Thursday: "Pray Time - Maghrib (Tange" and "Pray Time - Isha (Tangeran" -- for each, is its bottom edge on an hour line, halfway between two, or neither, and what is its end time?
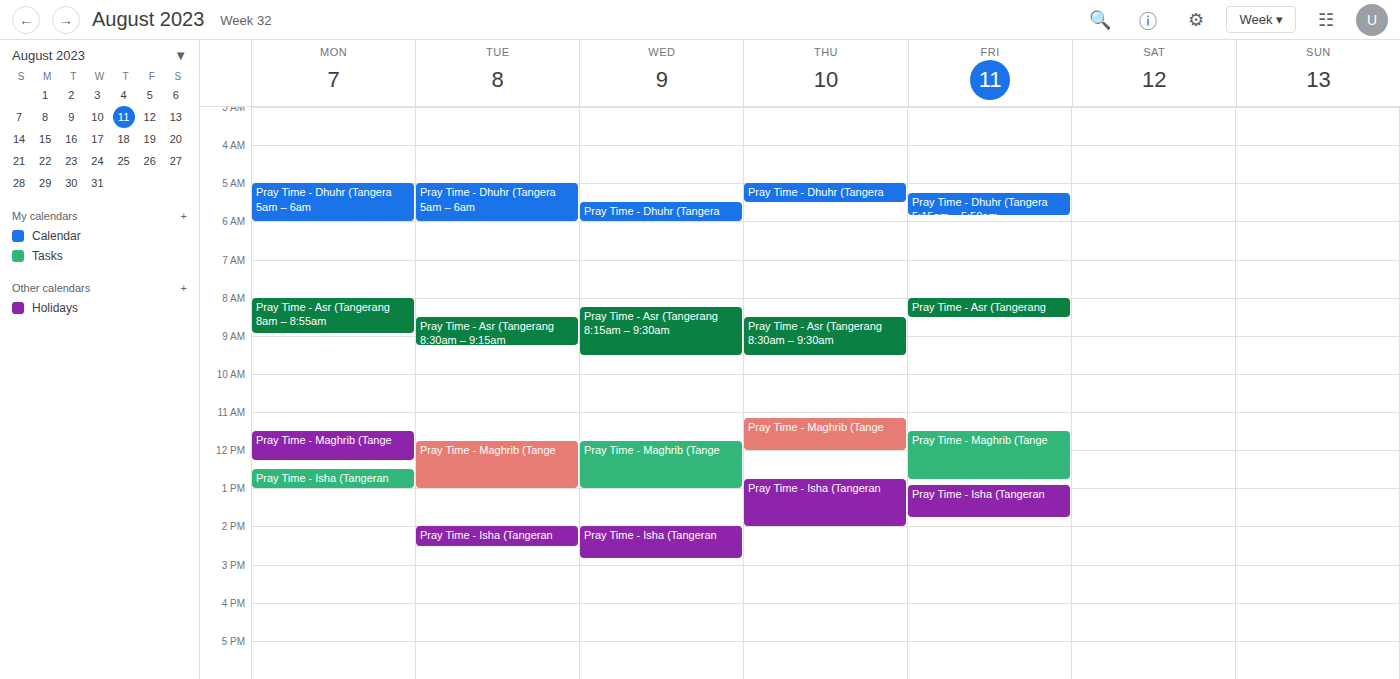
"Pray Time - Maghrib (Tange": 12:00 PM, exactly on the 12 PM line. "Pray Time - Isha (Tangeran": 2:00 PM, exactly on the 2 PM line.